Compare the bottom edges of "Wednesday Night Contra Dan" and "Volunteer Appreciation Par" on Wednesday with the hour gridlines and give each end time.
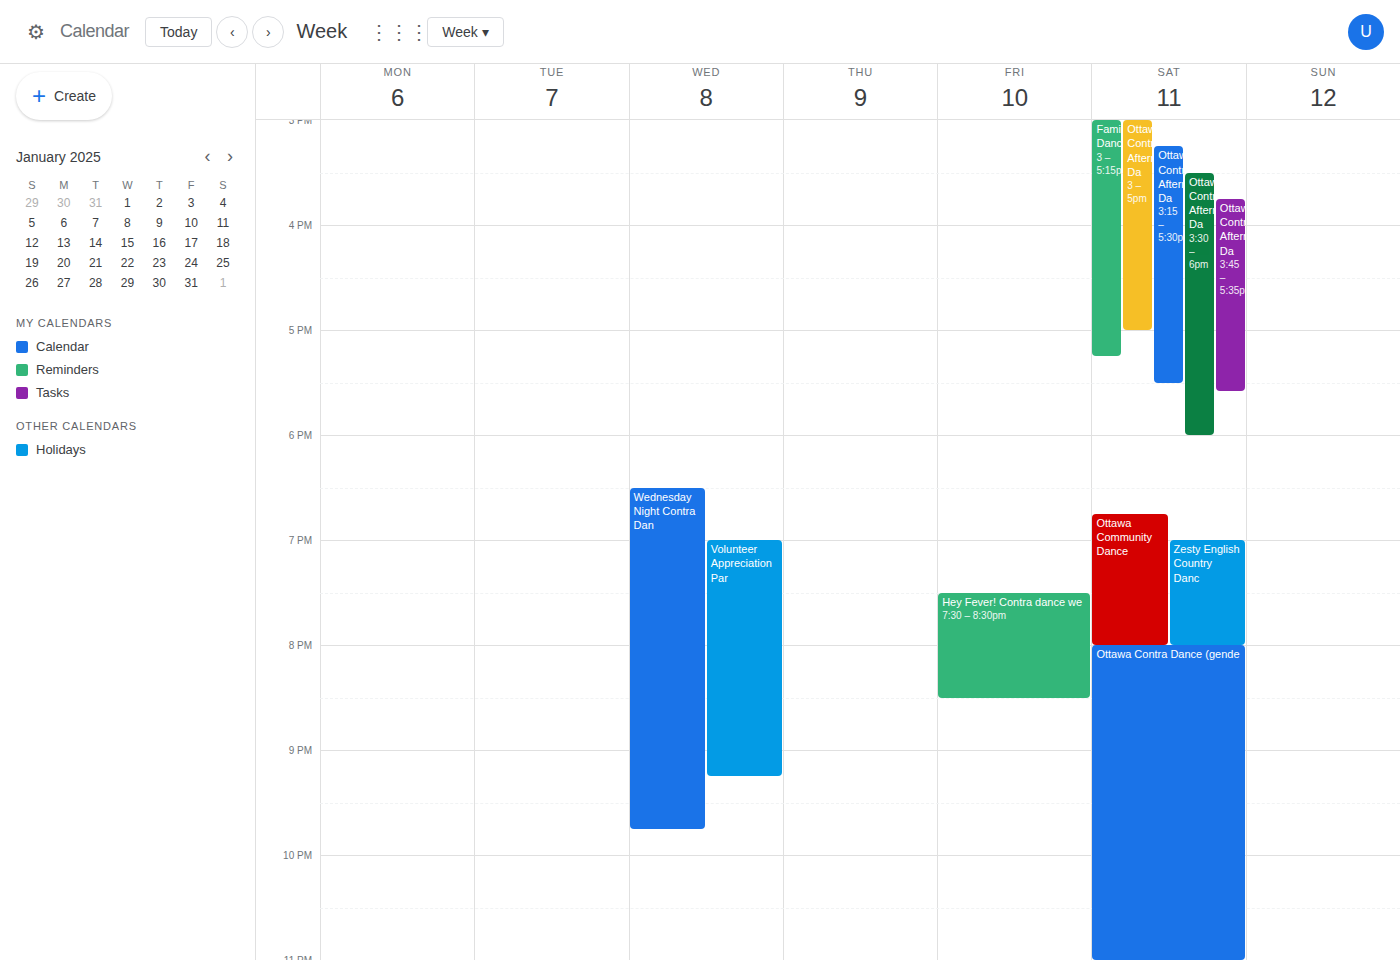
"Wednesday Night Contra Dan": 9:45 PM, neither: three quarters of the way from the 9 PM line to the 10 PM line. "Volunteer Appreciation Par": 9:15 PM, neither: a quarter of the way from the 9 PM line to the 10 PM line.